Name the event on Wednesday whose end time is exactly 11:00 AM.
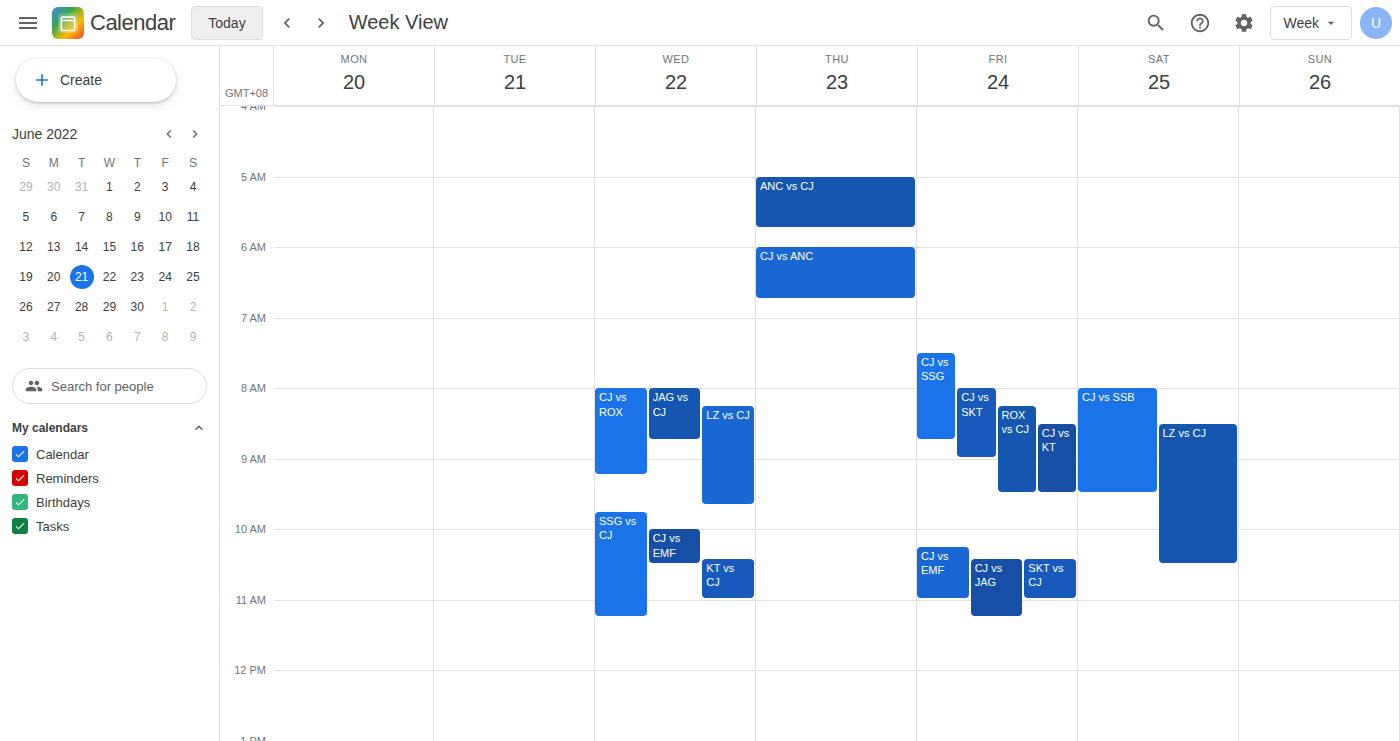
"KT vs CJ"